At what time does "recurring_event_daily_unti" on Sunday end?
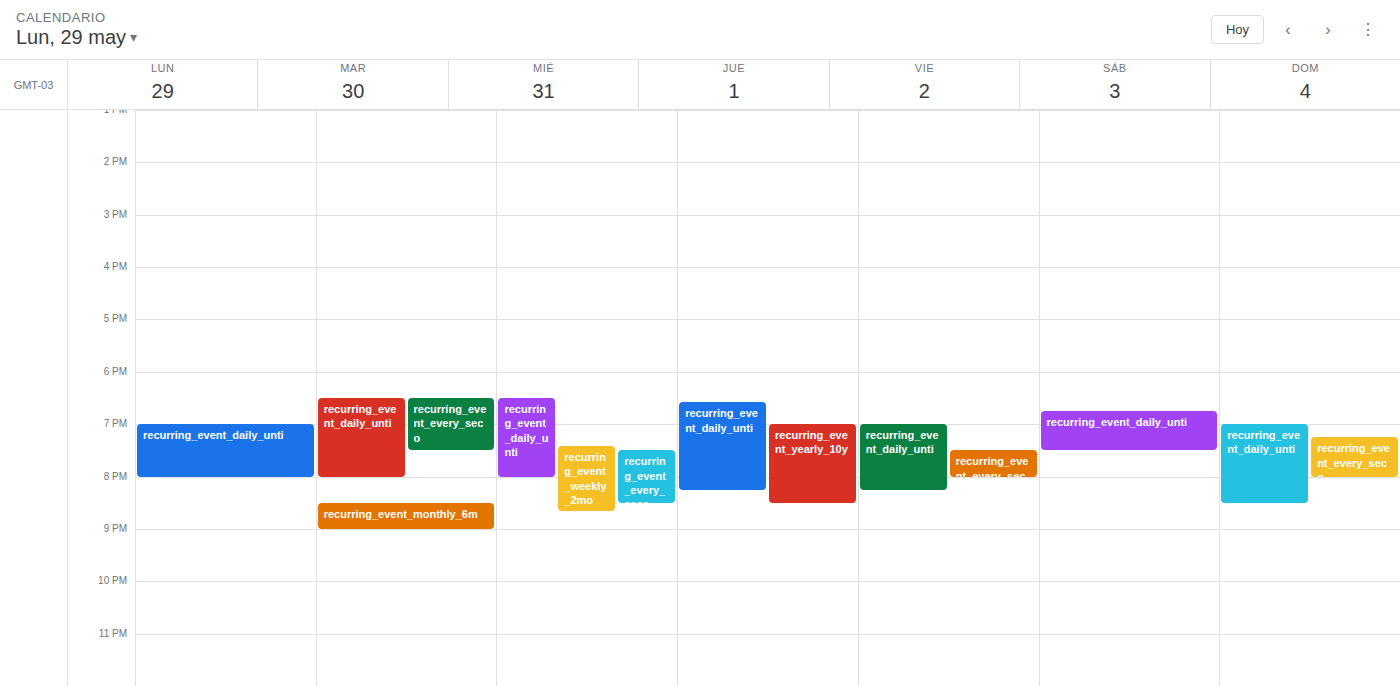
8:30 PM